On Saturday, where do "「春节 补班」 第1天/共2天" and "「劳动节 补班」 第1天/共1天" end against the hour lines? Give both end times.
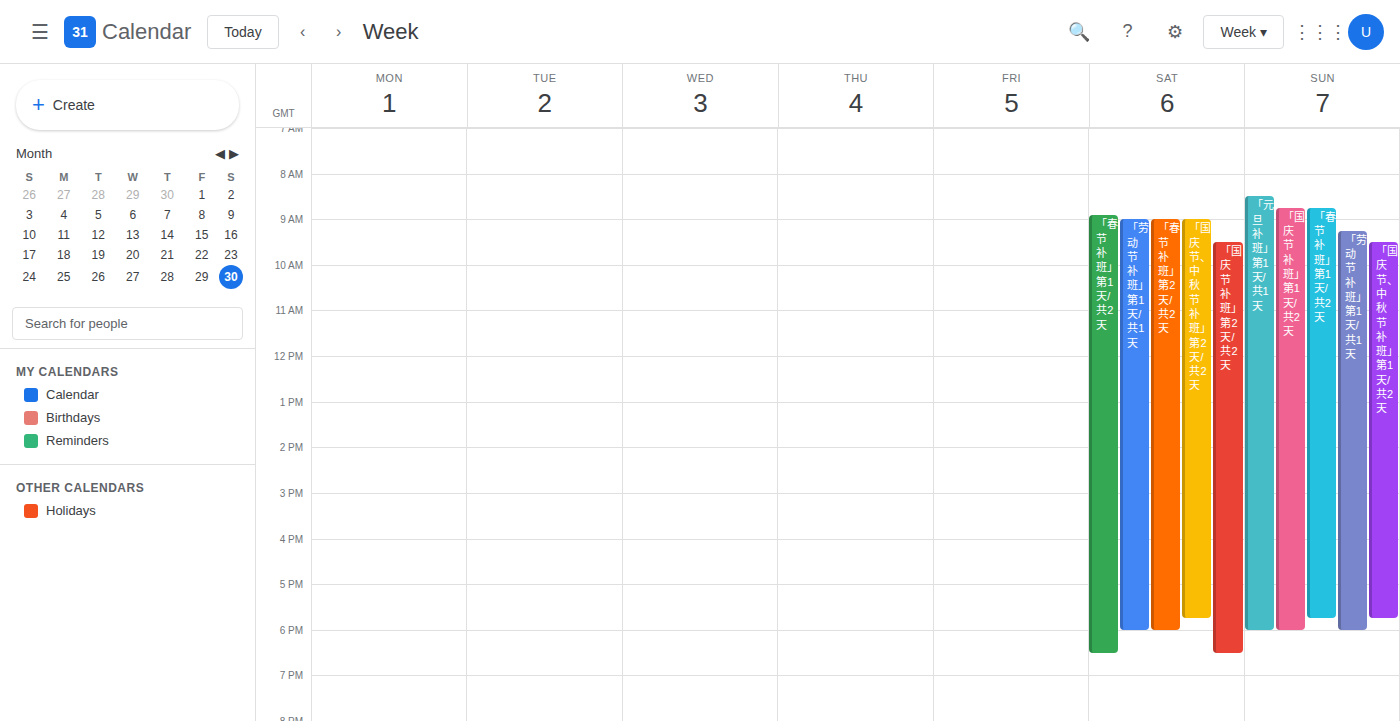
"「春节 补班」 第1天/共2天": 6:30 PM, halfway between the 6 PM and 7 PM lines. "「劳动节 补班」 第1天/共1天": 6:00 PM, exactly on the 6 PM line.